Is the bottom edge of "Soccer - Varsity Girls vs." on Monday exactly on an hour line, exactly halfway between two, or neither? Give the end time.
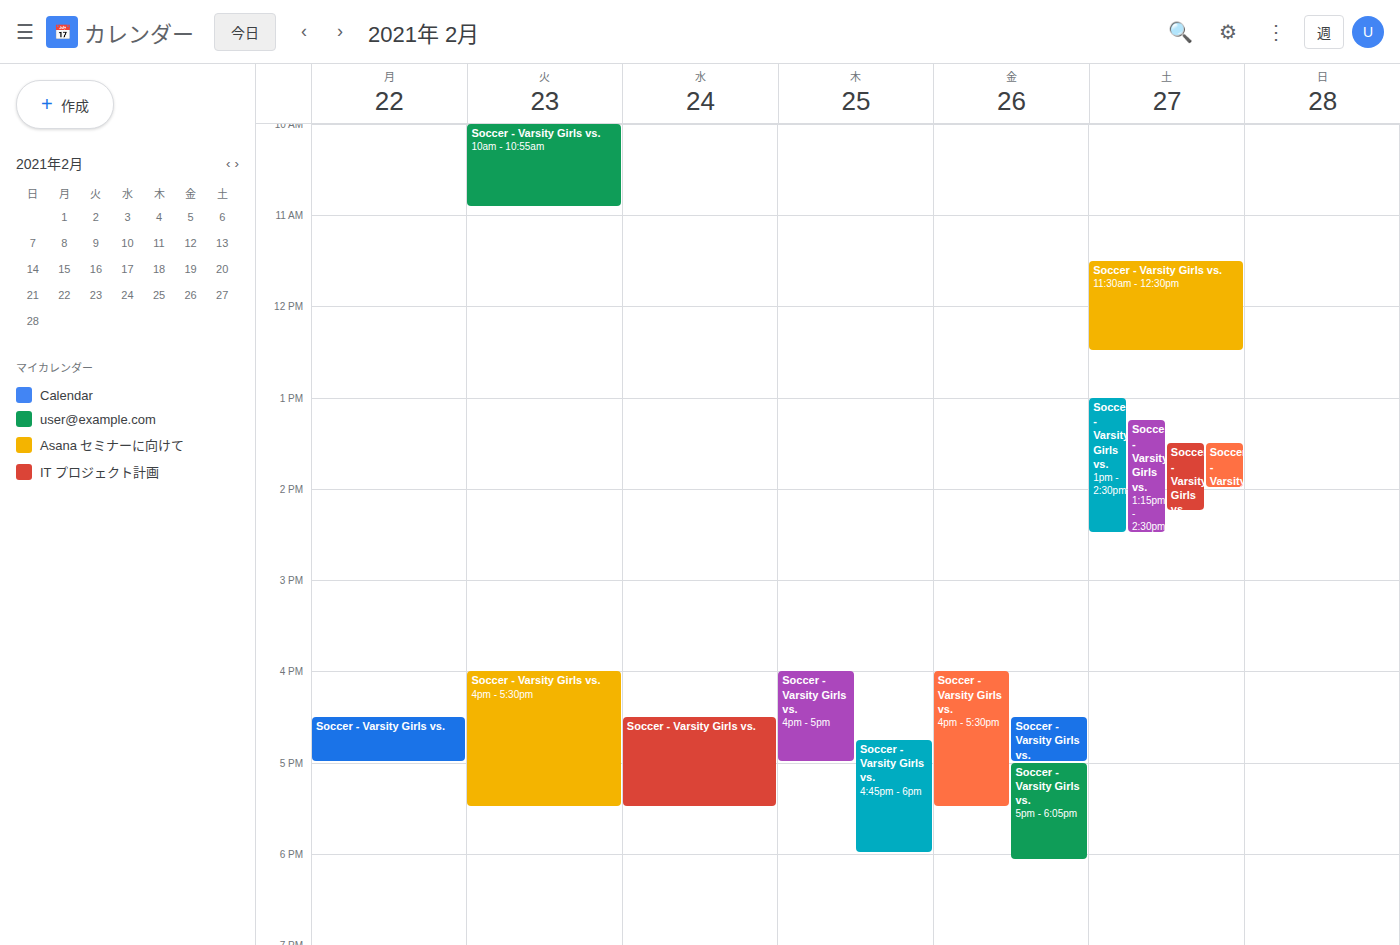
5:00 PM -- exactly on the 5 PM line.